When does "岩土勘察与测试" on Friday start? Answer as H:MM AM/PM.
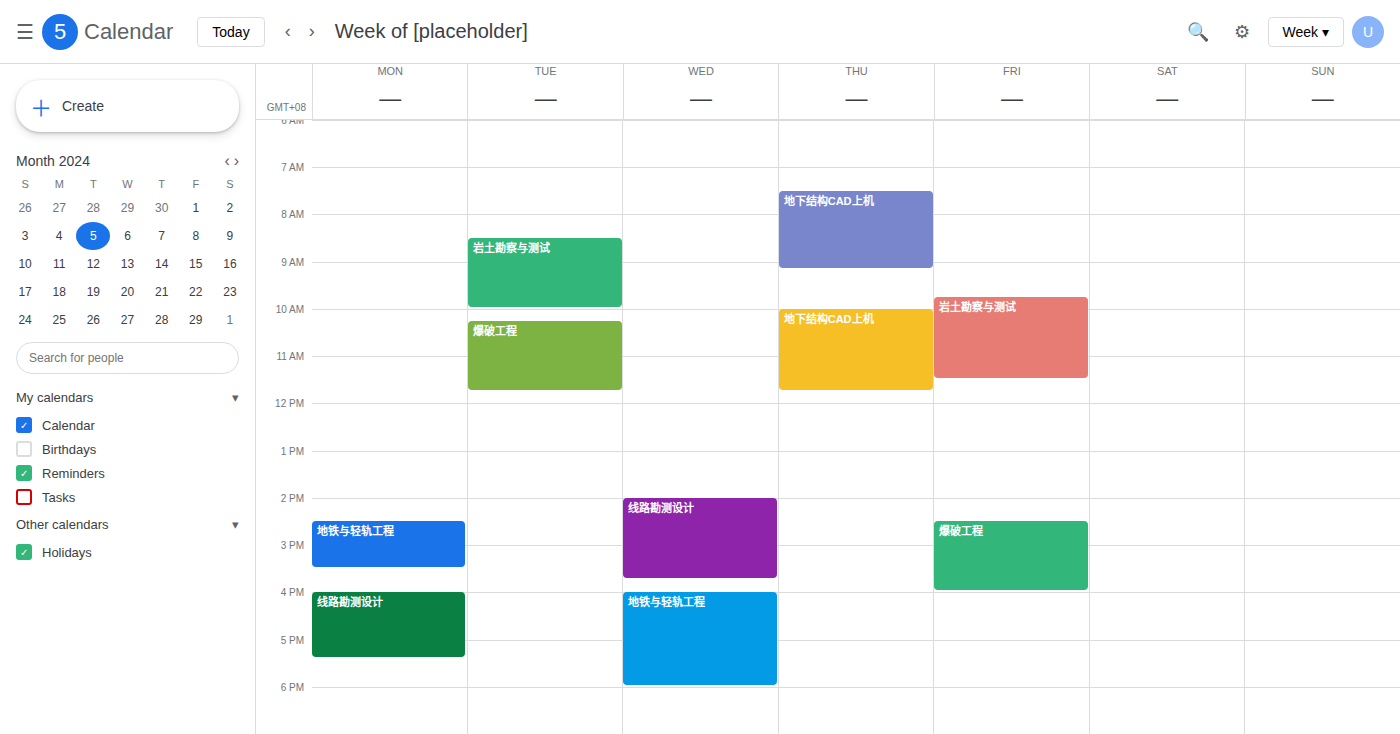
9:45 AM